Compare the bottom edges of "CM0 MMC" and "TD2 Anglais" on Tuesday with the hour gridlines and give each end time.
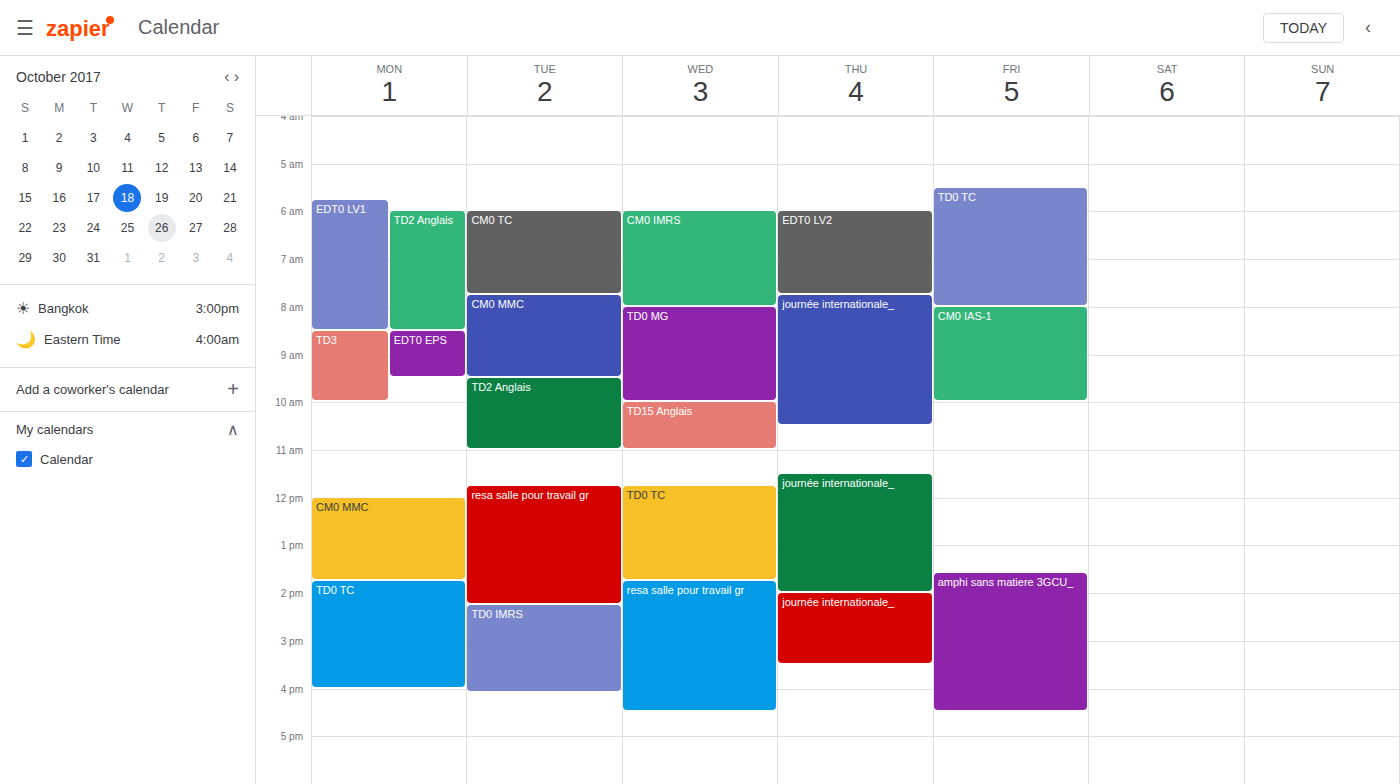
"CM0 MMC": 9:30 AM, halfway between the 9 AM and 10 AM lines. "TD2 Anglais": 11:00 AM, exactly on the 11 AM line.